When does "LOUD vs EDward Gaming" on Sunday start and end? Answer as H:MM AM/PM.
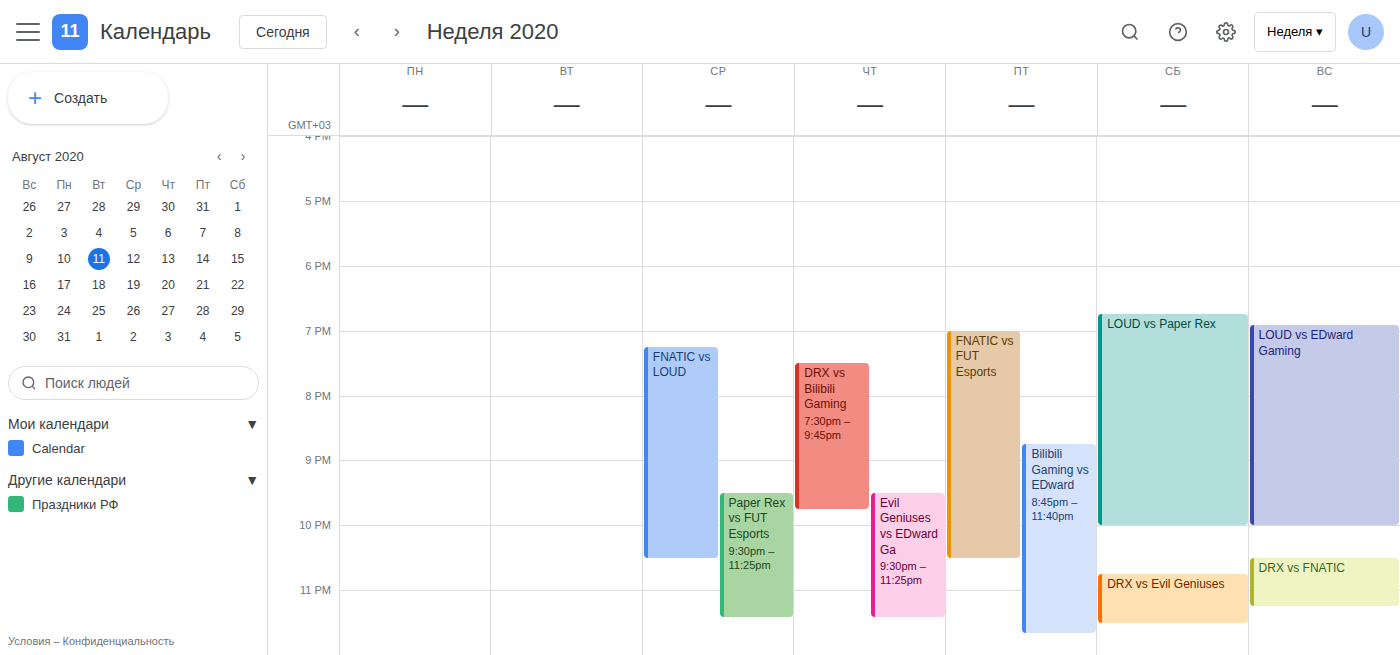
6:55 PM to 10:00 PM